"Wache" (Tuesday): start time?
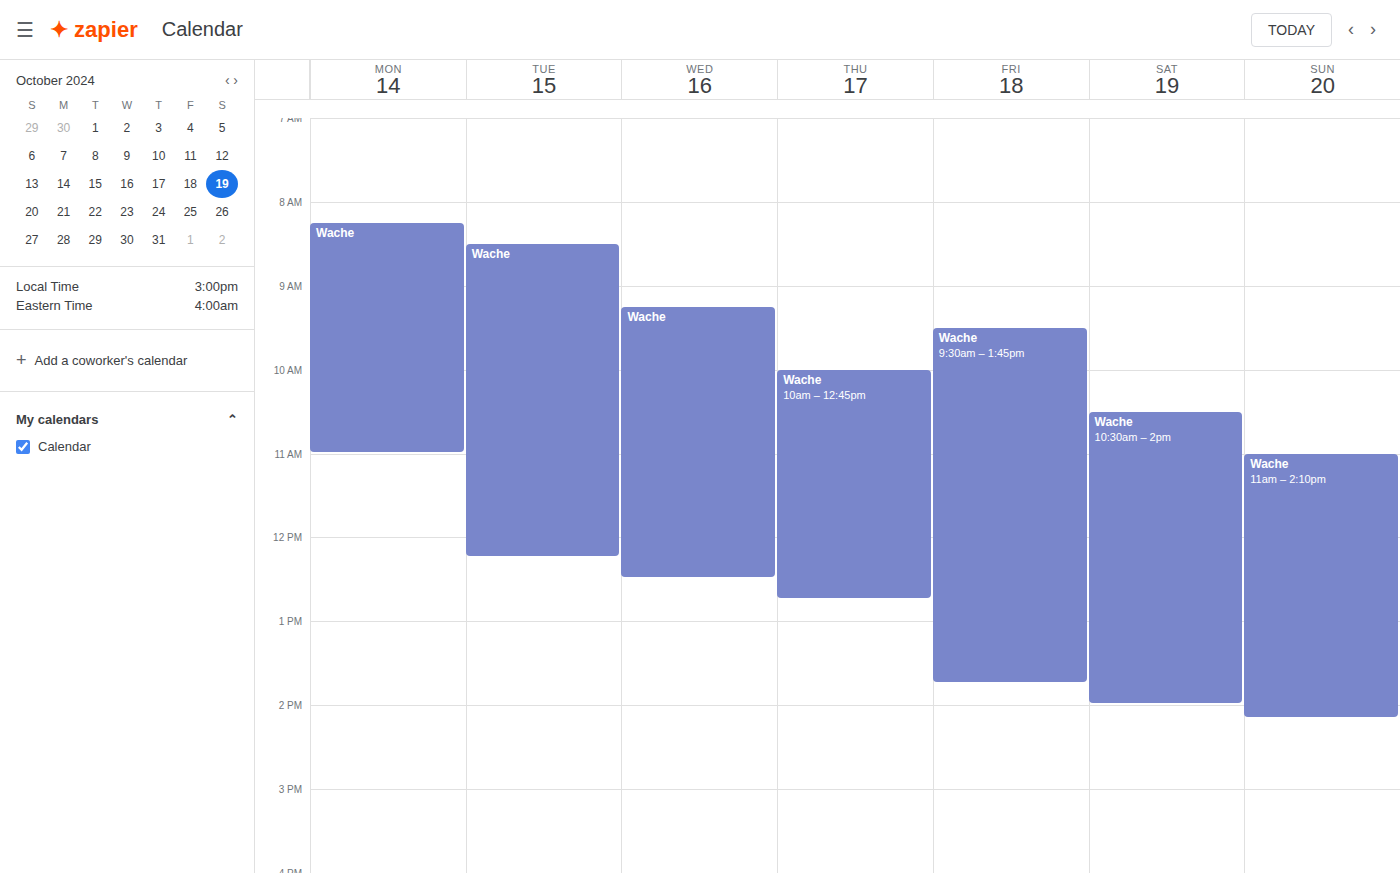
8:30 AM